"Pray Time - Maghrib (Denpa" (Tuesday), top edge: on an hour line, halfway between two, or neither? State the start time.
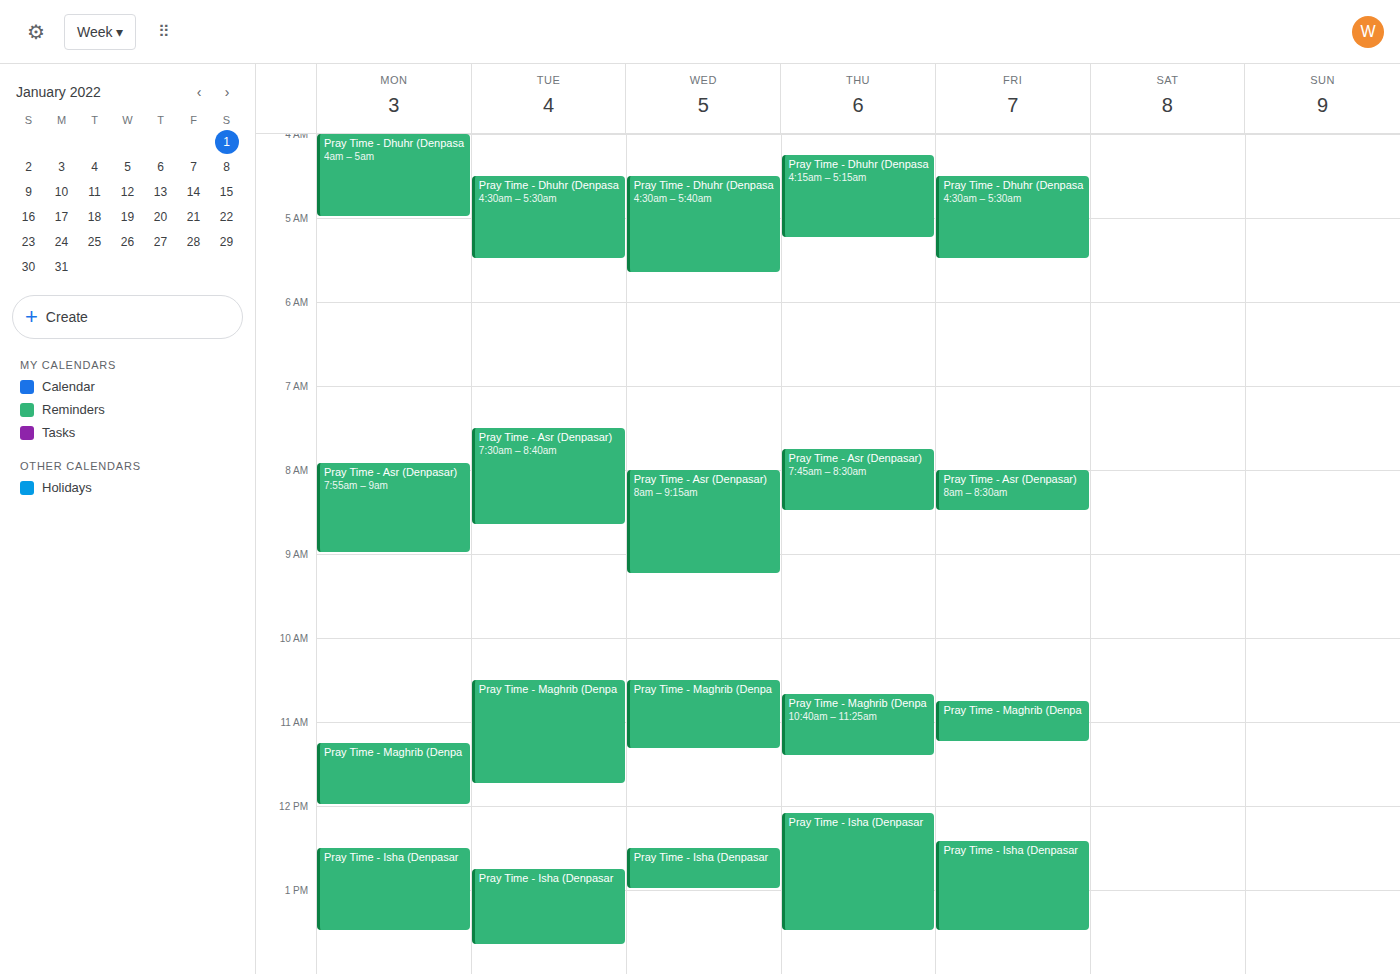
10:30 AM -- halfway between the 10 AM and 11 AM lines.